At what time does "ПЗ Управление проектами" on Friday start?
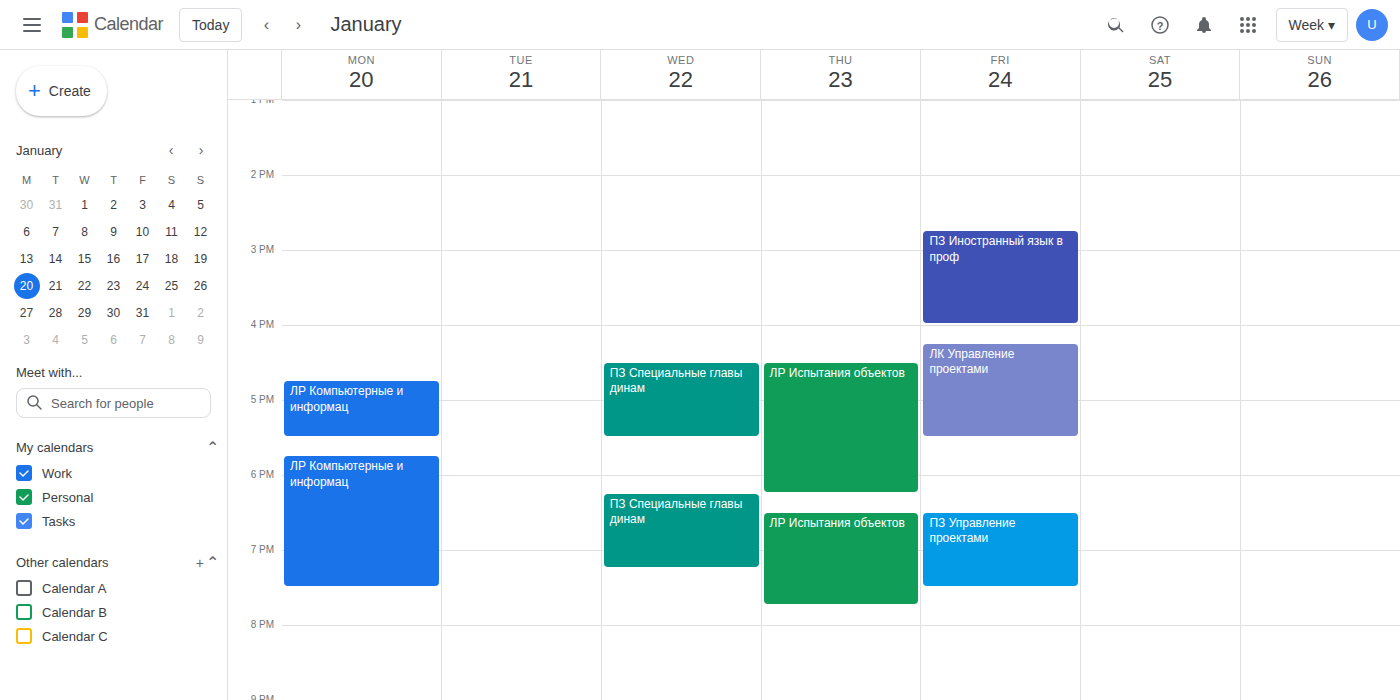
6:30 PM